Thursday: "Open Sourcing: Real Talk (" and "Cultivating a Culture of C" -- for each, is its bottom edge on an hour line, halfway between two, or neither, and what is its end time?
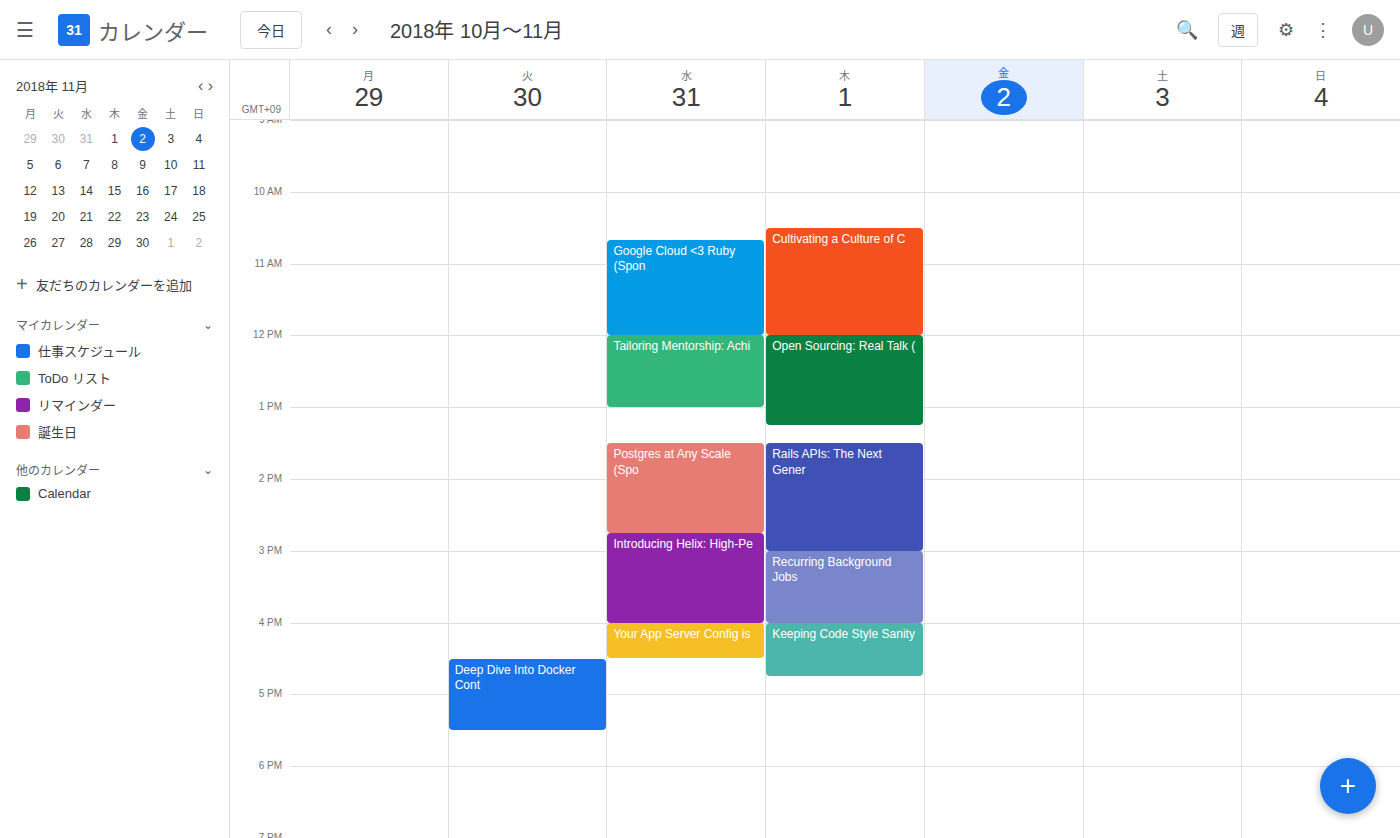
"Open Sourcing: Real Talk (": 1:15 PM, neither: a quarter of the way from the 1 PM line to the 2 PM line. "Cultivating a Culture of C": 12:00 PM, exactly on the 12 PM line.